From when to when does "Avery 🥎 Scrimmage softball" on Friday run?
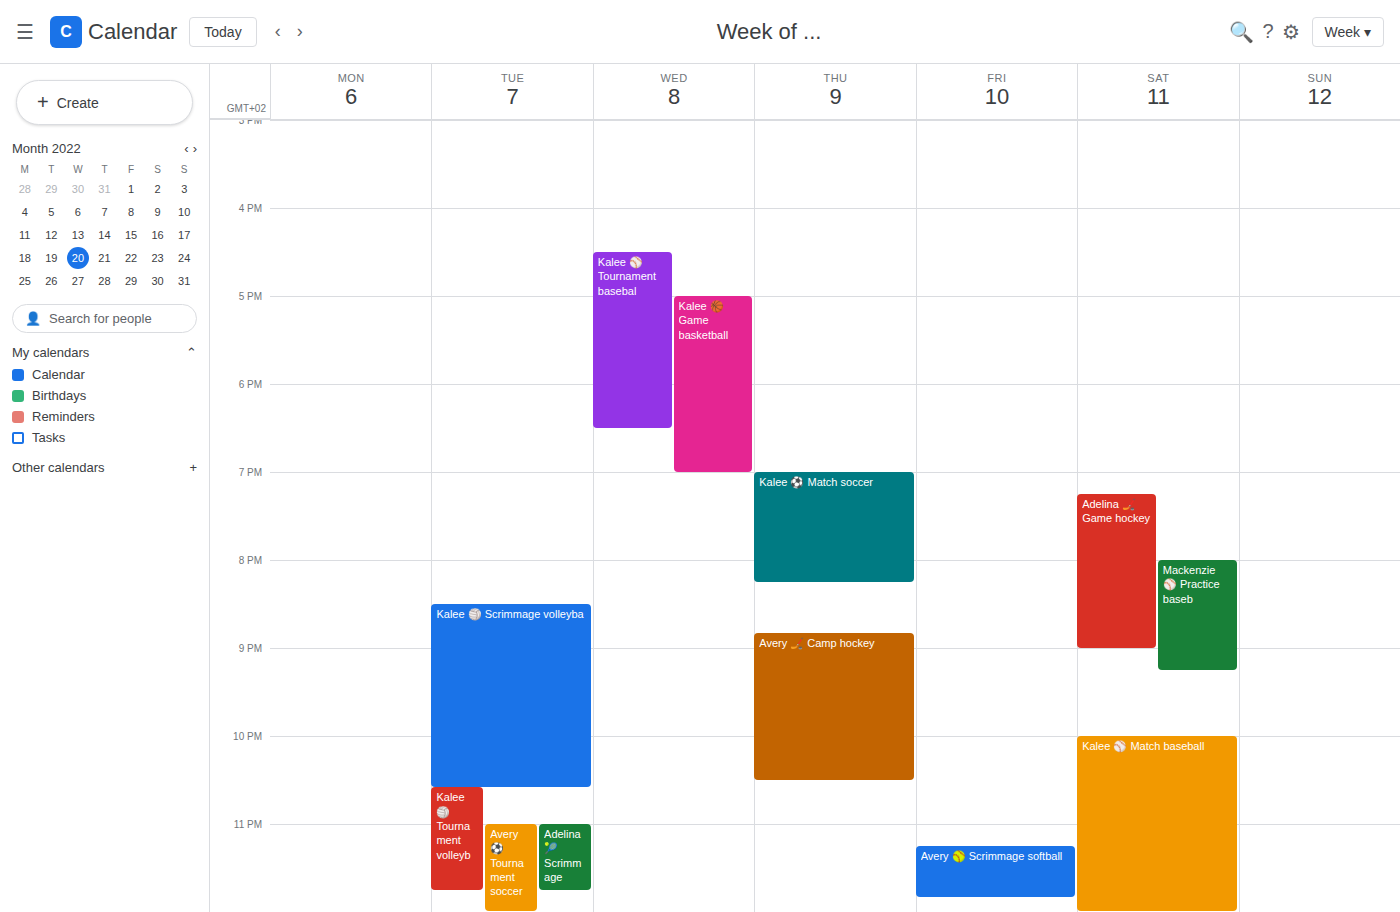
11:15 PM to 11:50 PM